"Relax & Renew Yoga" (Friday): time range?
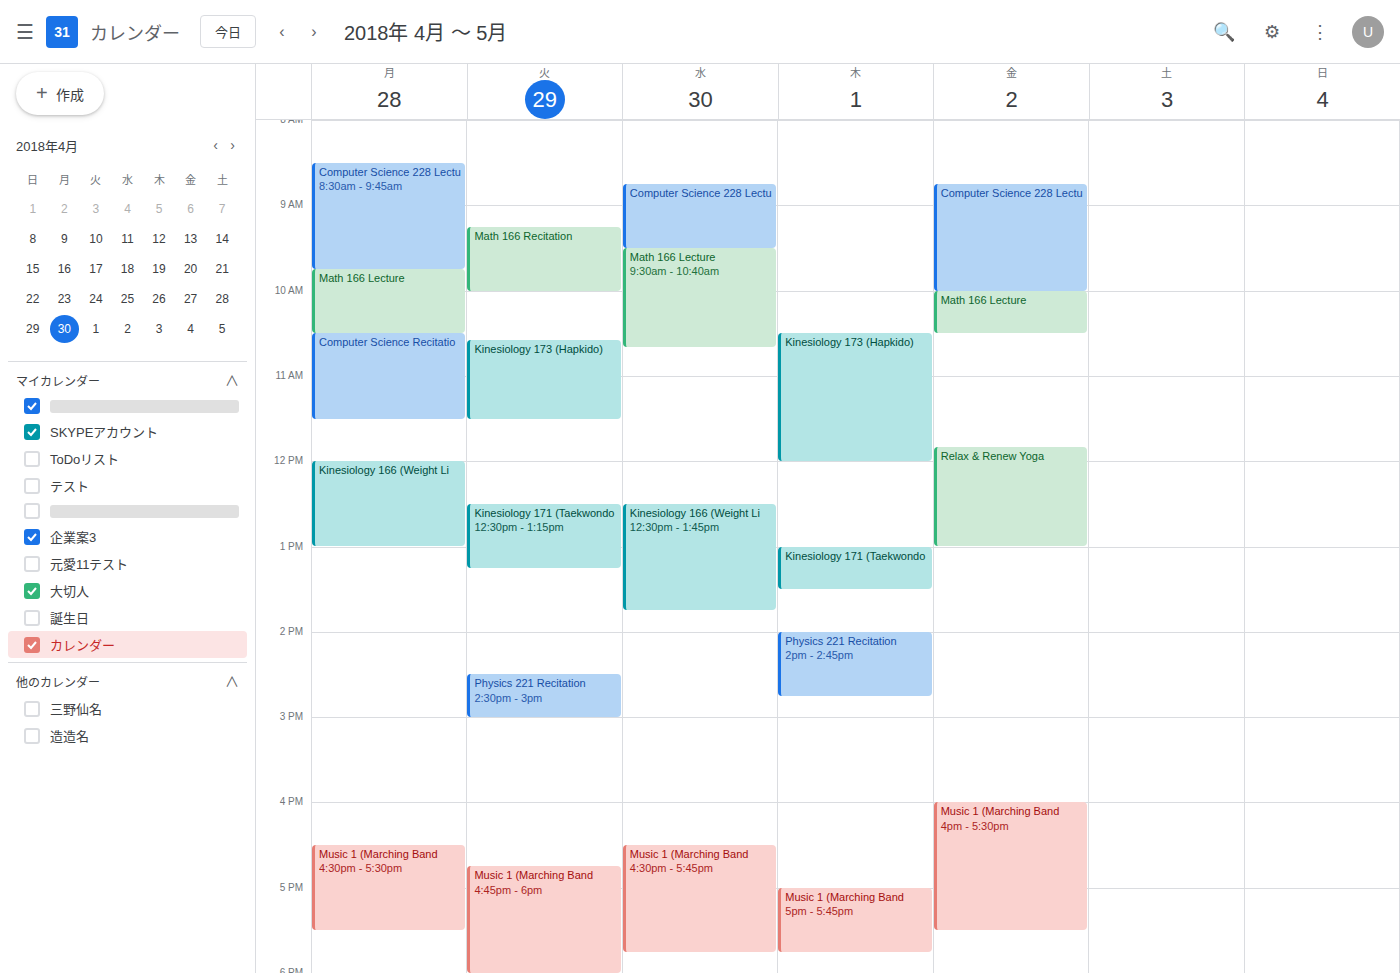
11:50 AM to 1:00 PM